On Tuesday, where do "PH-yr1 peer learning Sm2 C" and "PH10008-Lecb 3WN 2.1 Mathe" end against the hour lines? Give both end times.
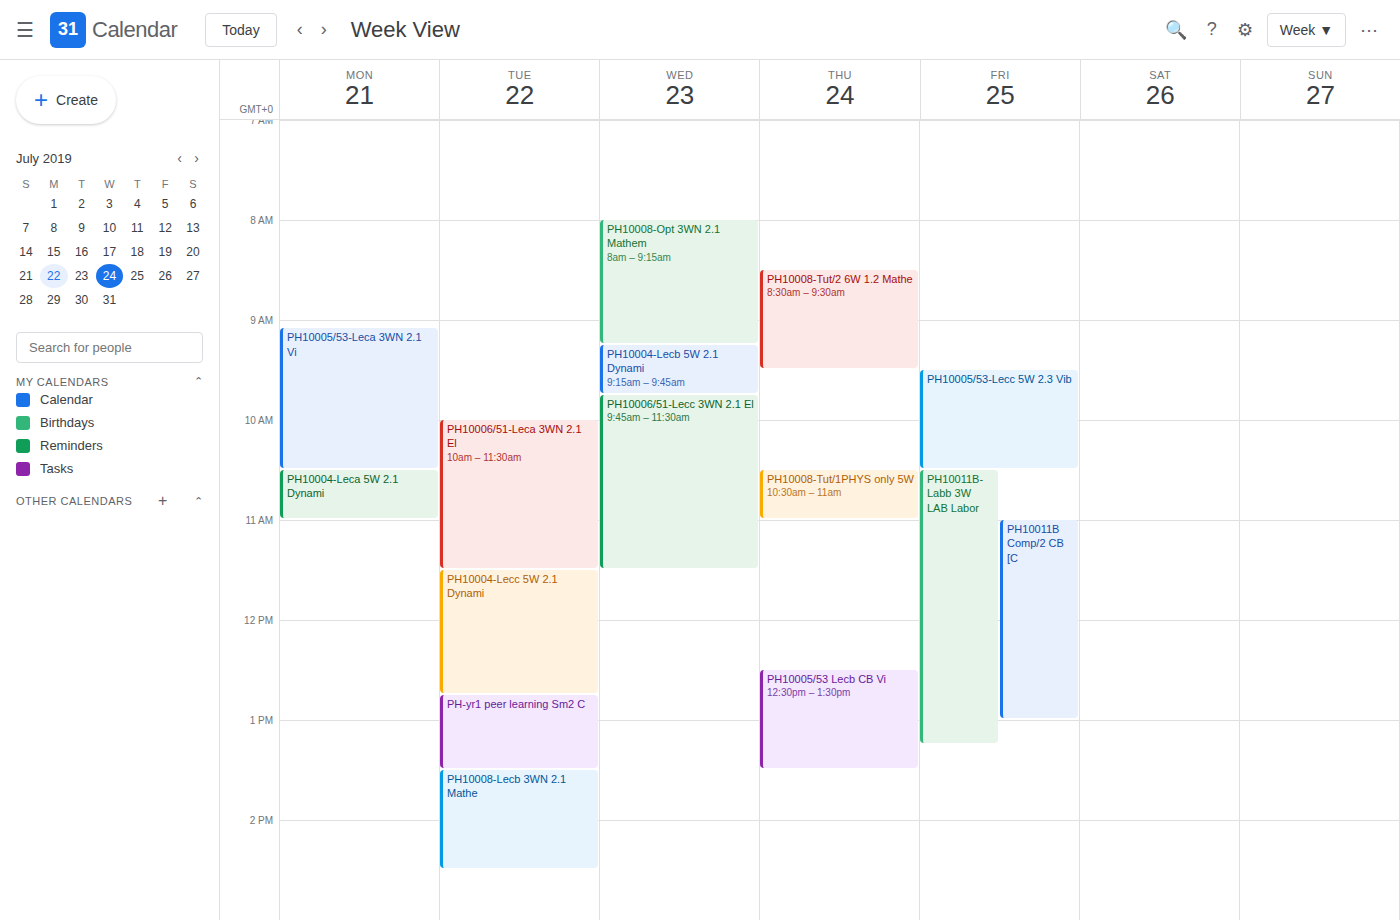
"PH-yr1 peer learning Sm2 C": 1:30 PM, halfway between the 1 PM and 2 PM lines. "PH10008-Lecb 3WN 2.1 Mathe": 2:30 PM, halfway between the 2 PM and 3 PM lines.